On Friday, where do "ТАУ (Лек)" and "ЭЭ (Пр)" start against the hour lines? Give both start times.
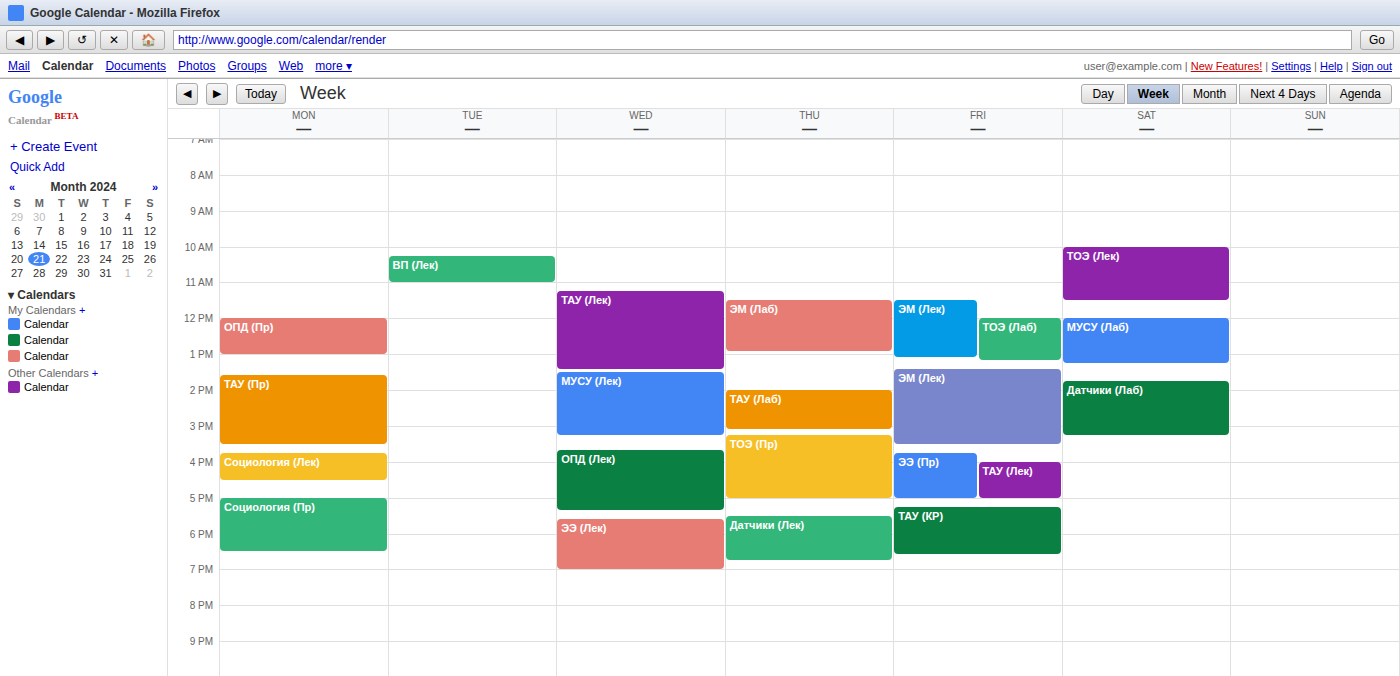
"ТАУ (Лек)": 4:00 PM, exactly on the 4 PM line. "ЭЭ (Пр)": 3:45 PM, neither: three quarters of the way from the 3 PM line to the 4 PM line.